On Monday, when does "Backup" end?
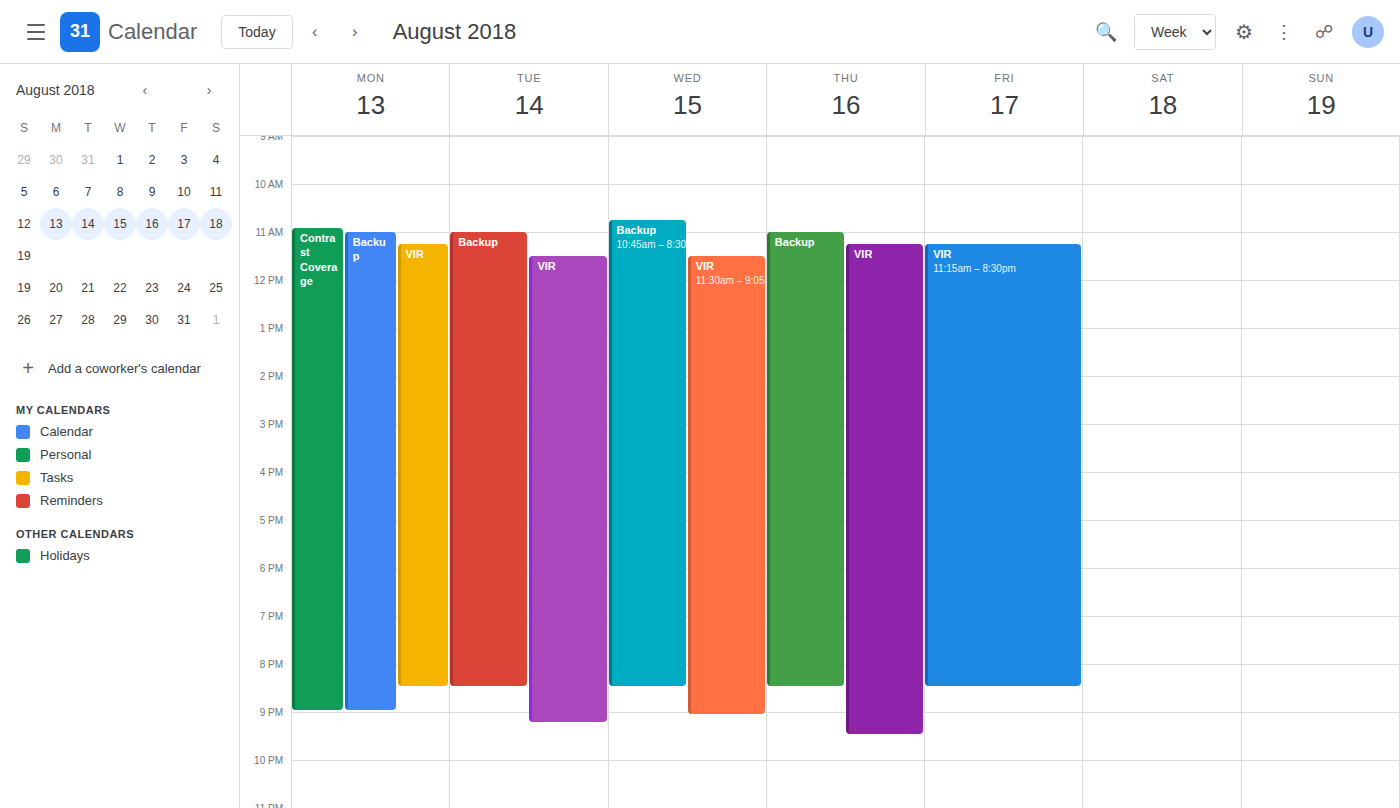
21:00